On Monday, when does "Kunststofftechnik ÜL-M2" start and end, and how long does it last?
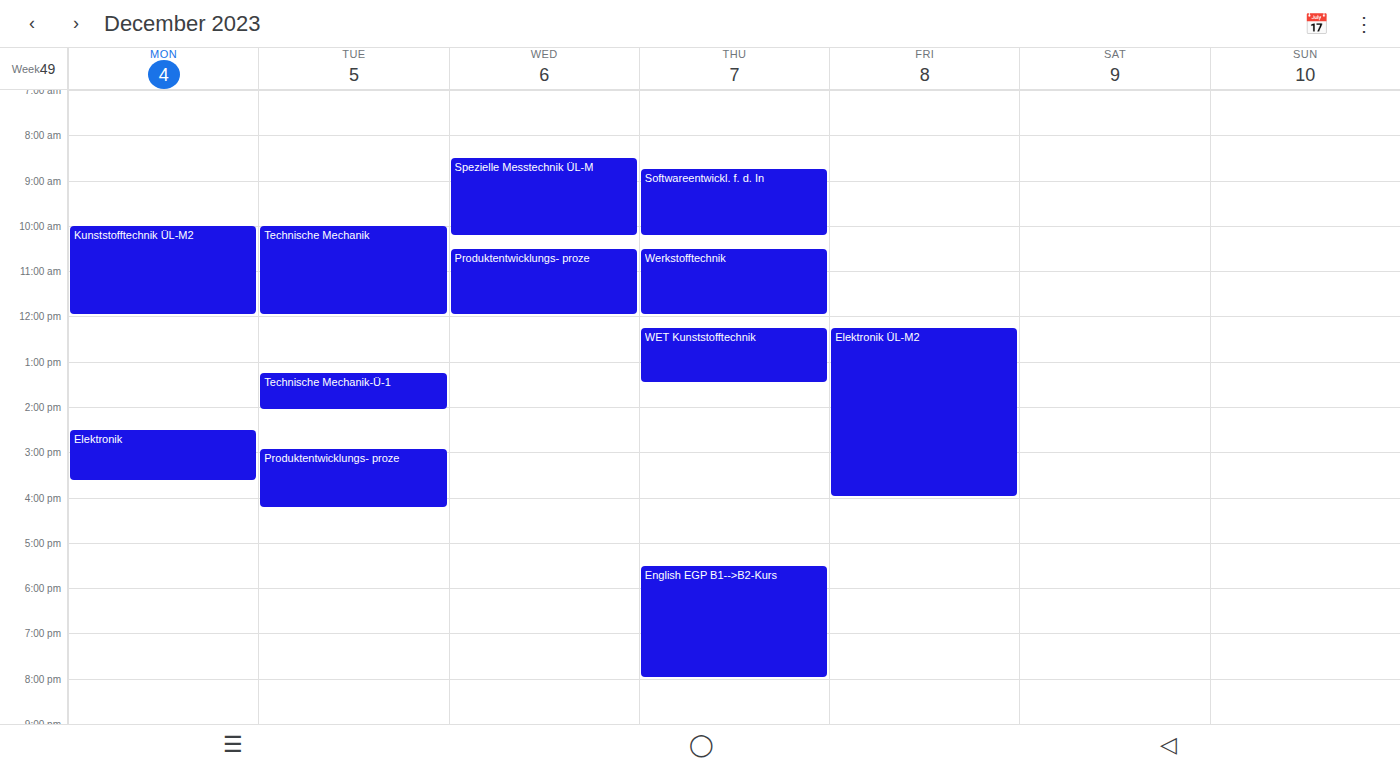
10:00 to 12:00, 2 hours